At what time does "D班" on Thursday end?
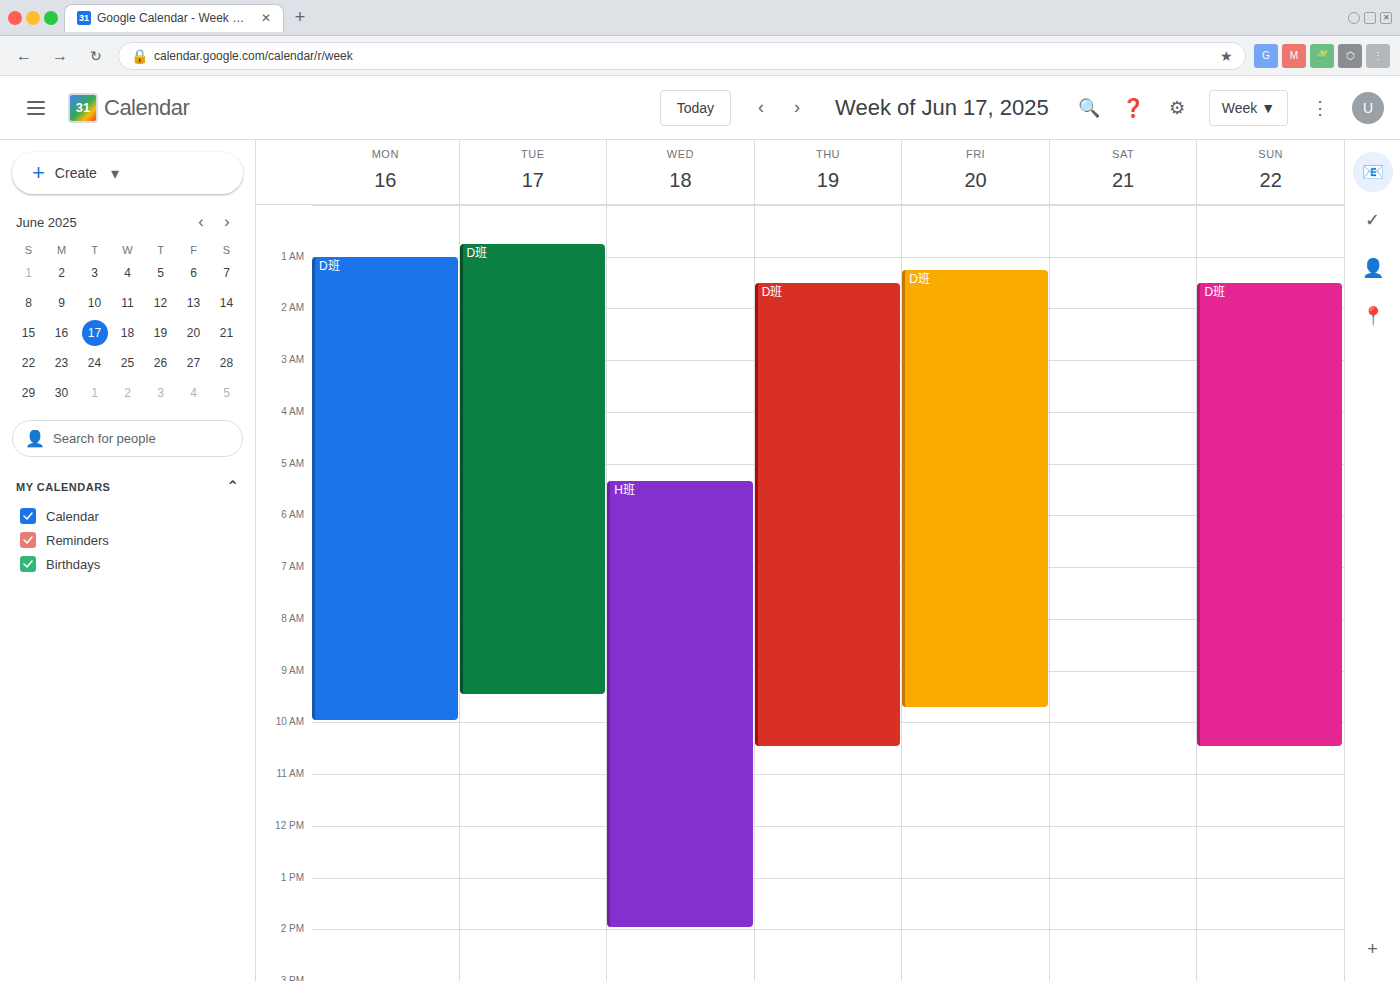
10:30 AM